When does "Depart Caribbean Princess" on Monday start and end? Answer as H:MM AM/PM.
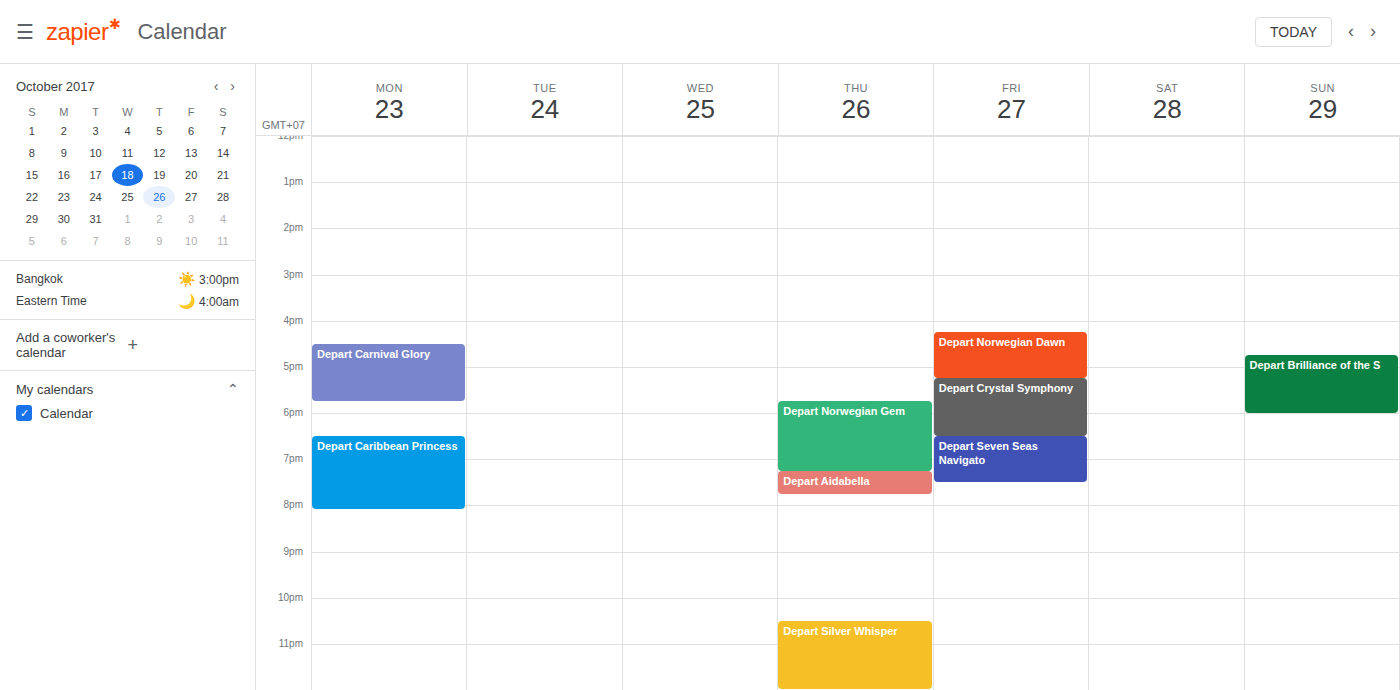
6:30 PM to 8:05 PM